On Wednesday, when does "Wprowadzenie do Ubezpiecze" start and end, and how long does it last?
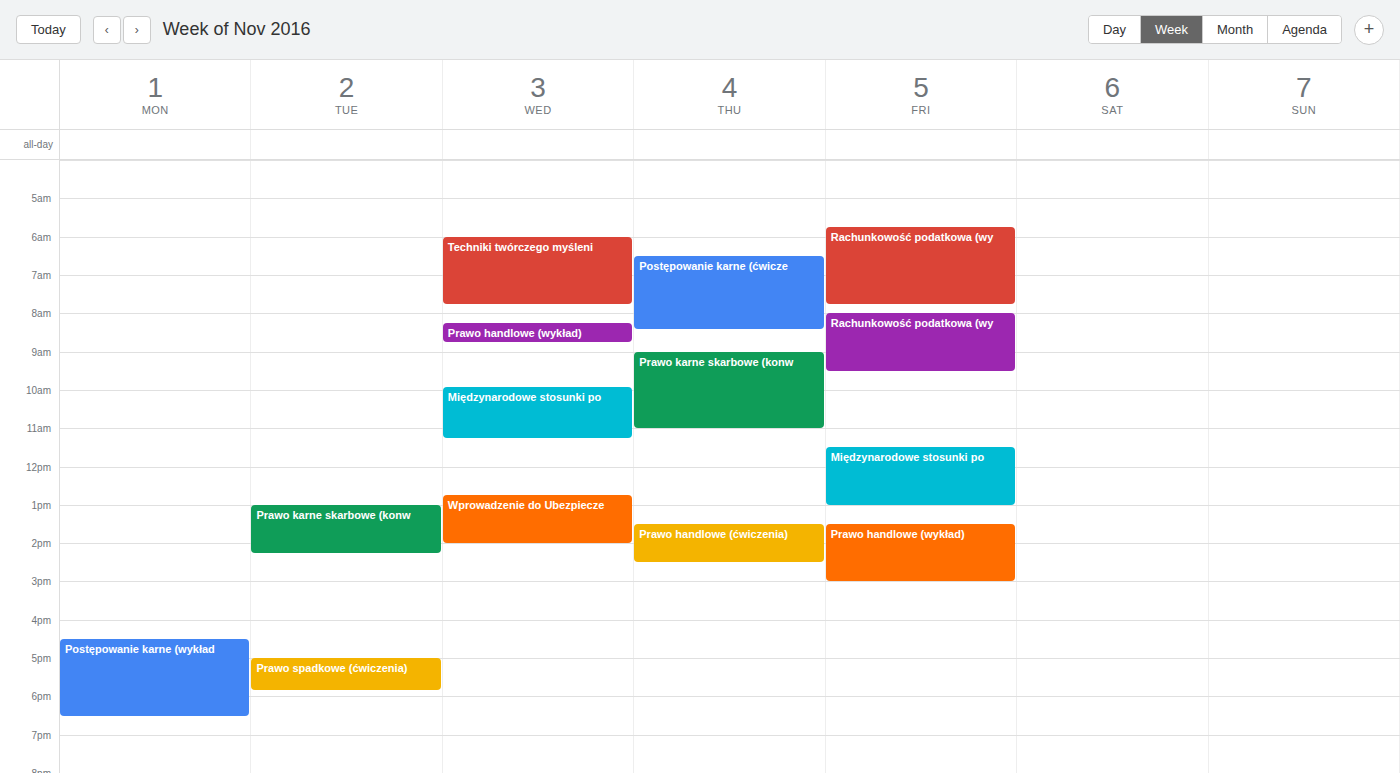
12:45 PM to 2:00 PM, 1 hour 15 minutes